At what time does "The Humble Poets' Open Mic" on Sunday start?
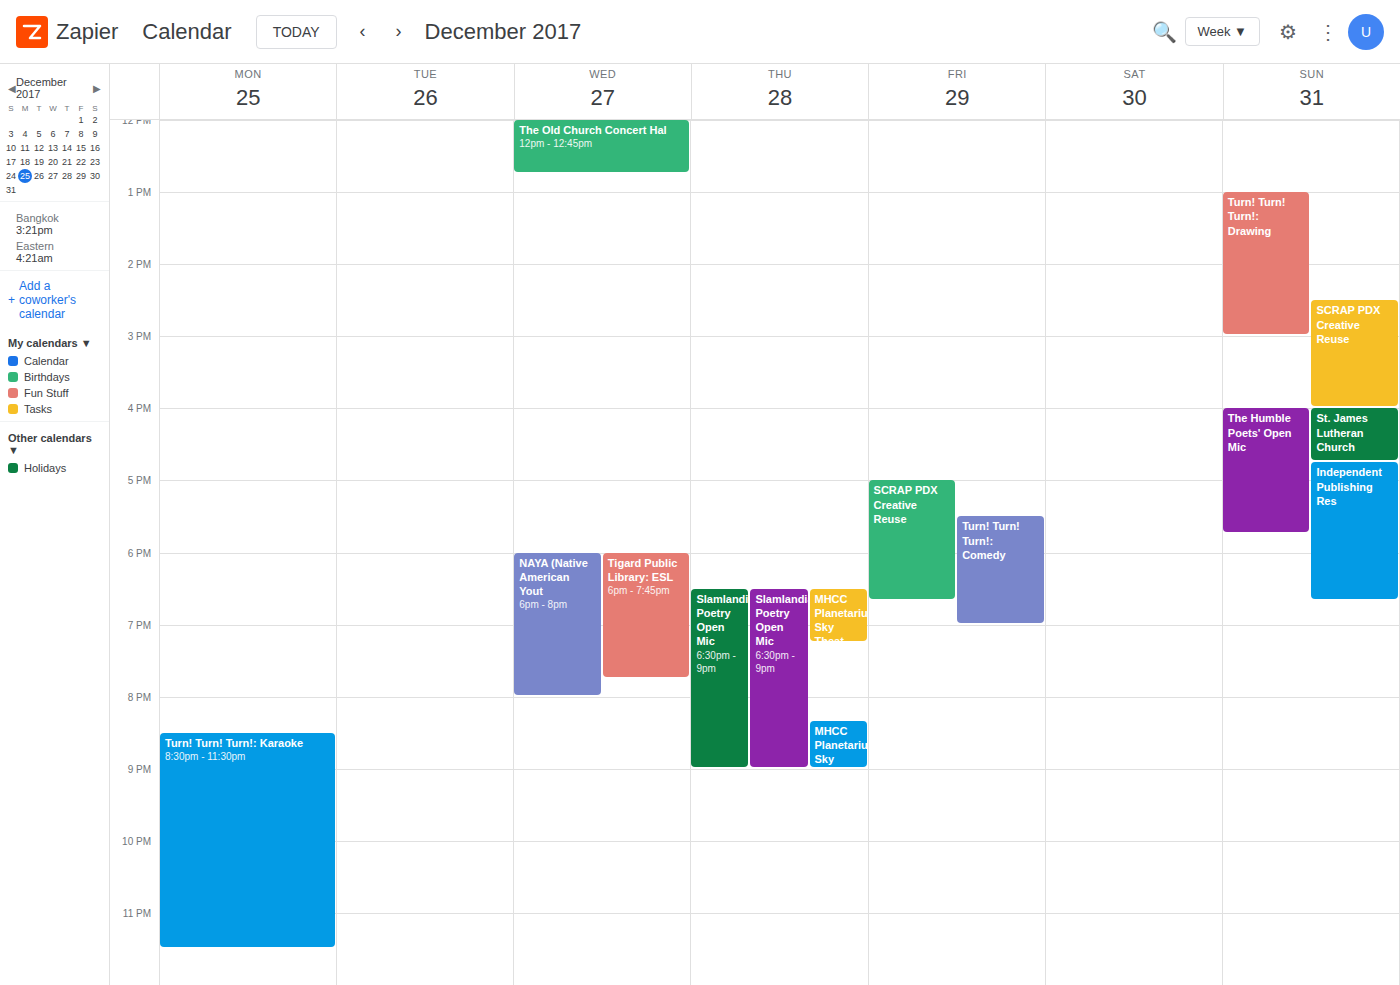
4:00 PM